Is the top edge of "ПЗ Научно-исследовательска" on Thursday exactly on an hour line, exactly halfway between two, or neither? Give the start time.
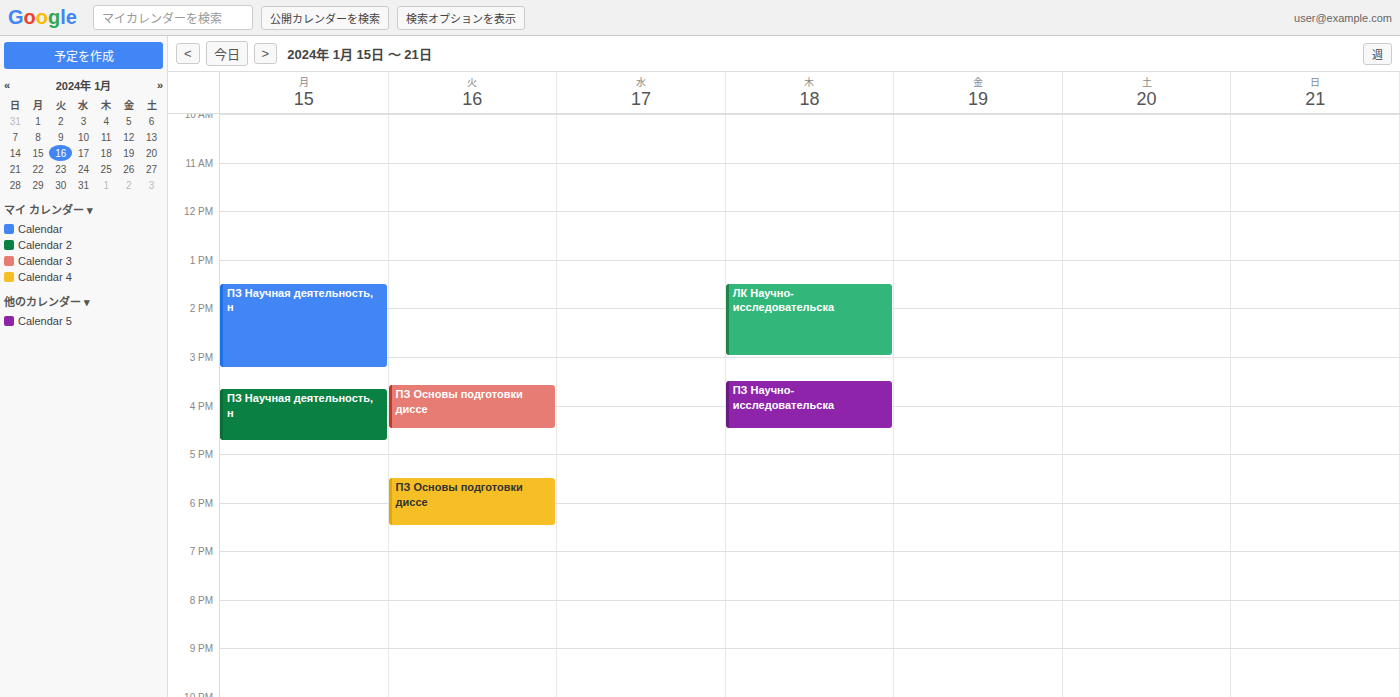
3:30 PM -- halfway between the 3 PM and 4 PM lines.